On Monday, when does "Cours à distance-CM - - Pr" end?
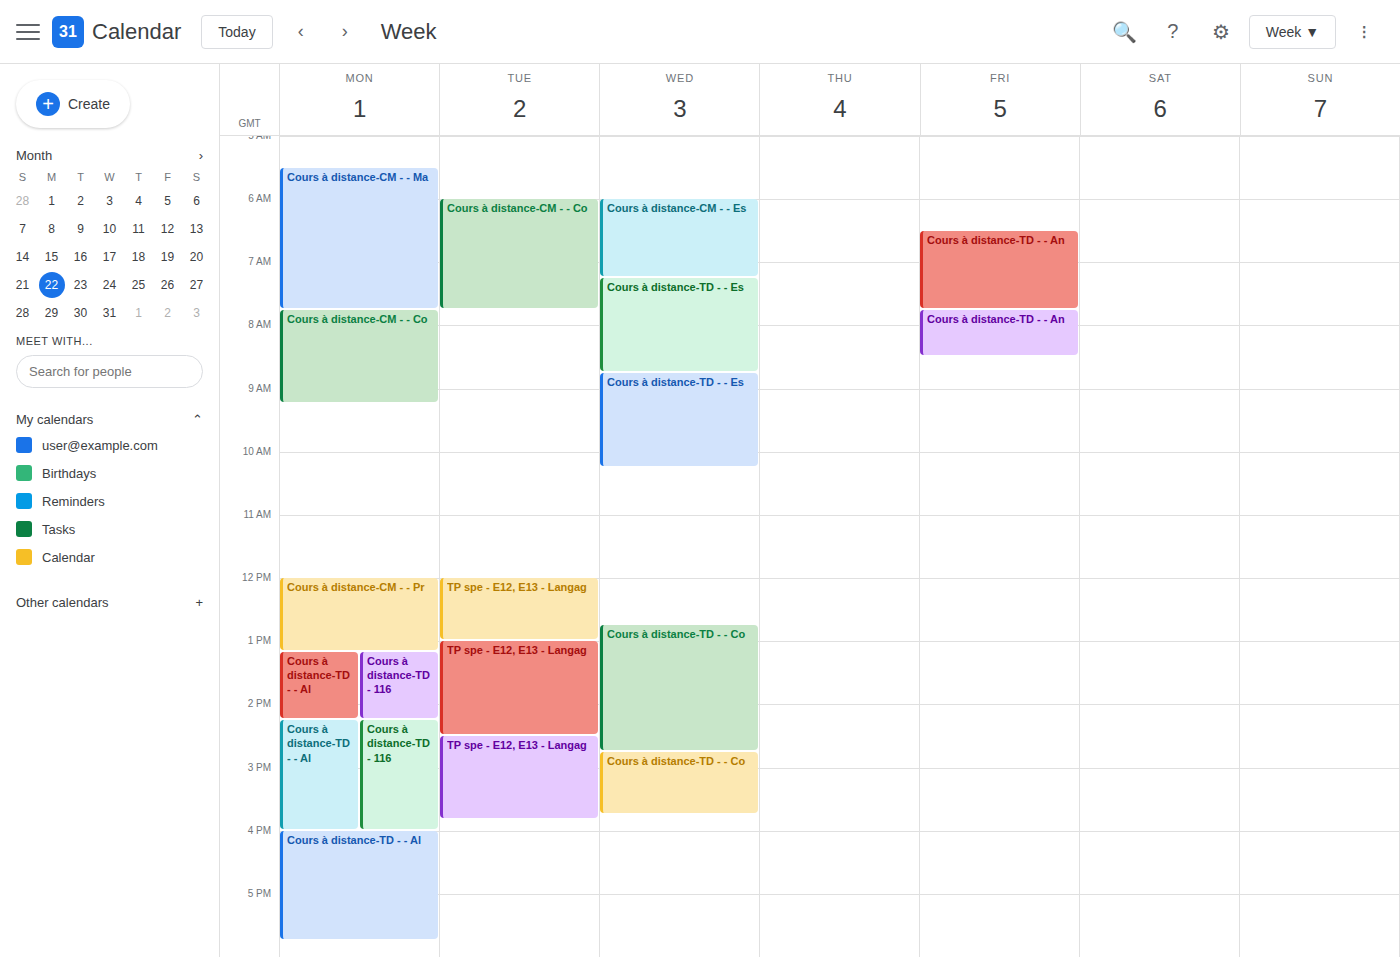
1:10 PM